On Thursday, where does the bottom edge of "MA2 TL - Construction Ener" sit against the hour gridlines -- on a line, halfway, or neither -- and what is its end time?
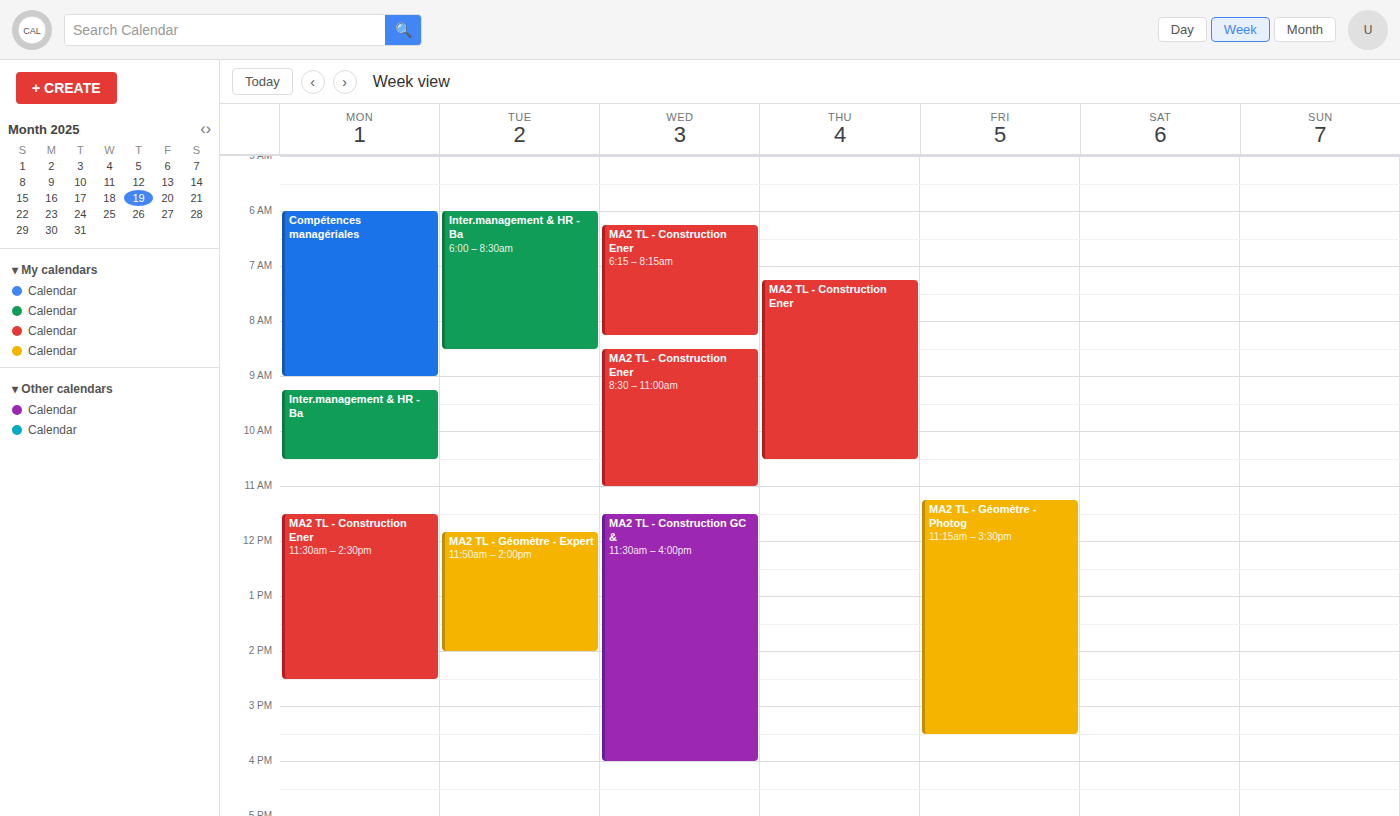
10:30 -- halfway between the 10:00 and 11:00 lines.